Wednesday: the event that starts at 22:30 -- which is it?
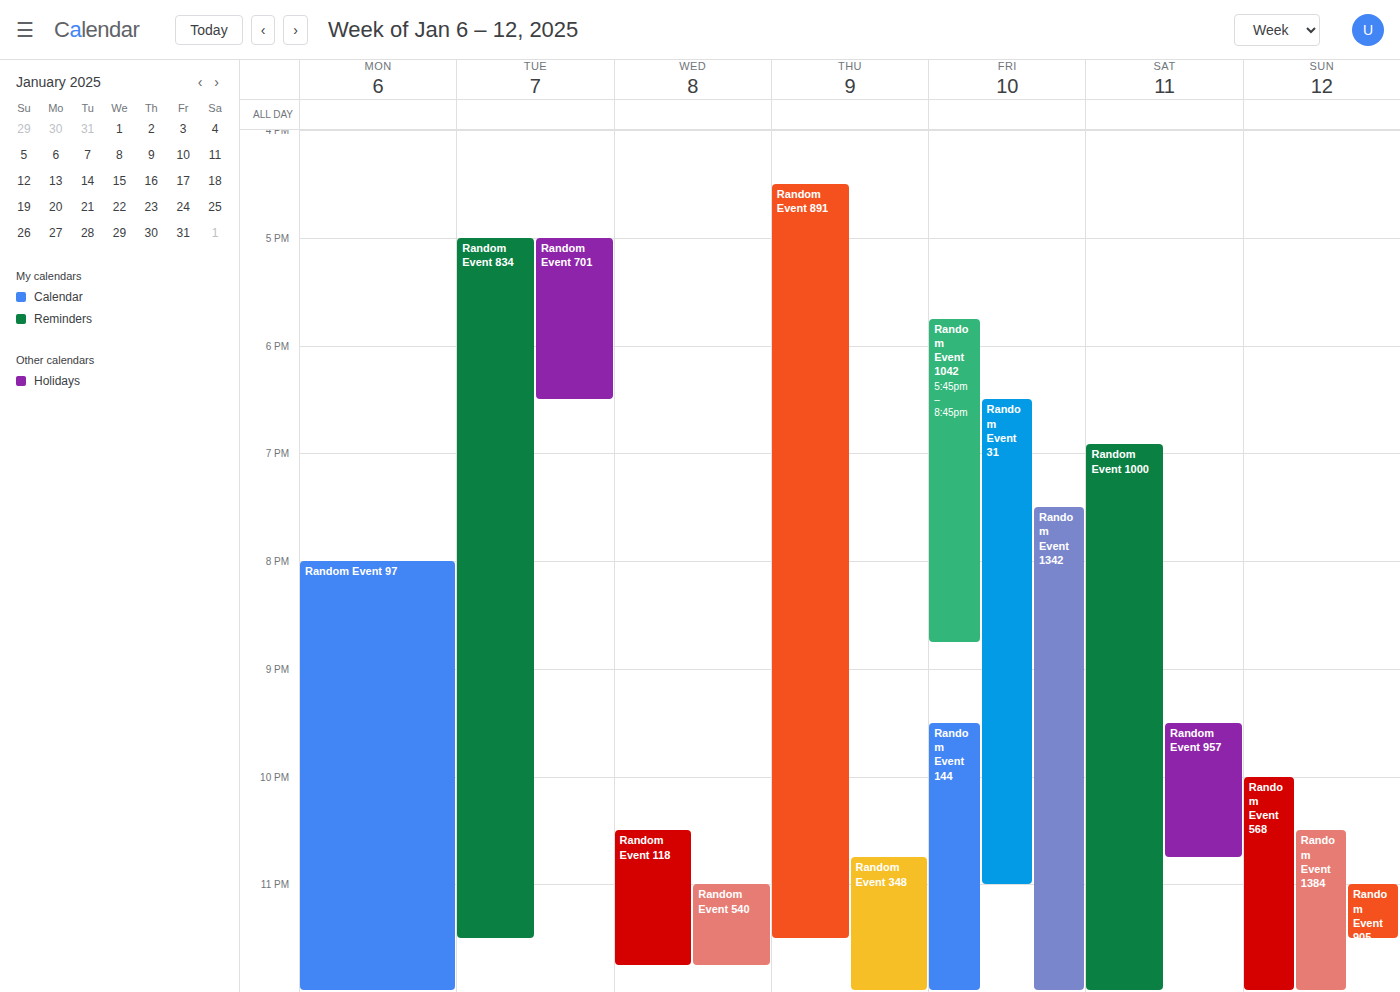
"Random Event 118"